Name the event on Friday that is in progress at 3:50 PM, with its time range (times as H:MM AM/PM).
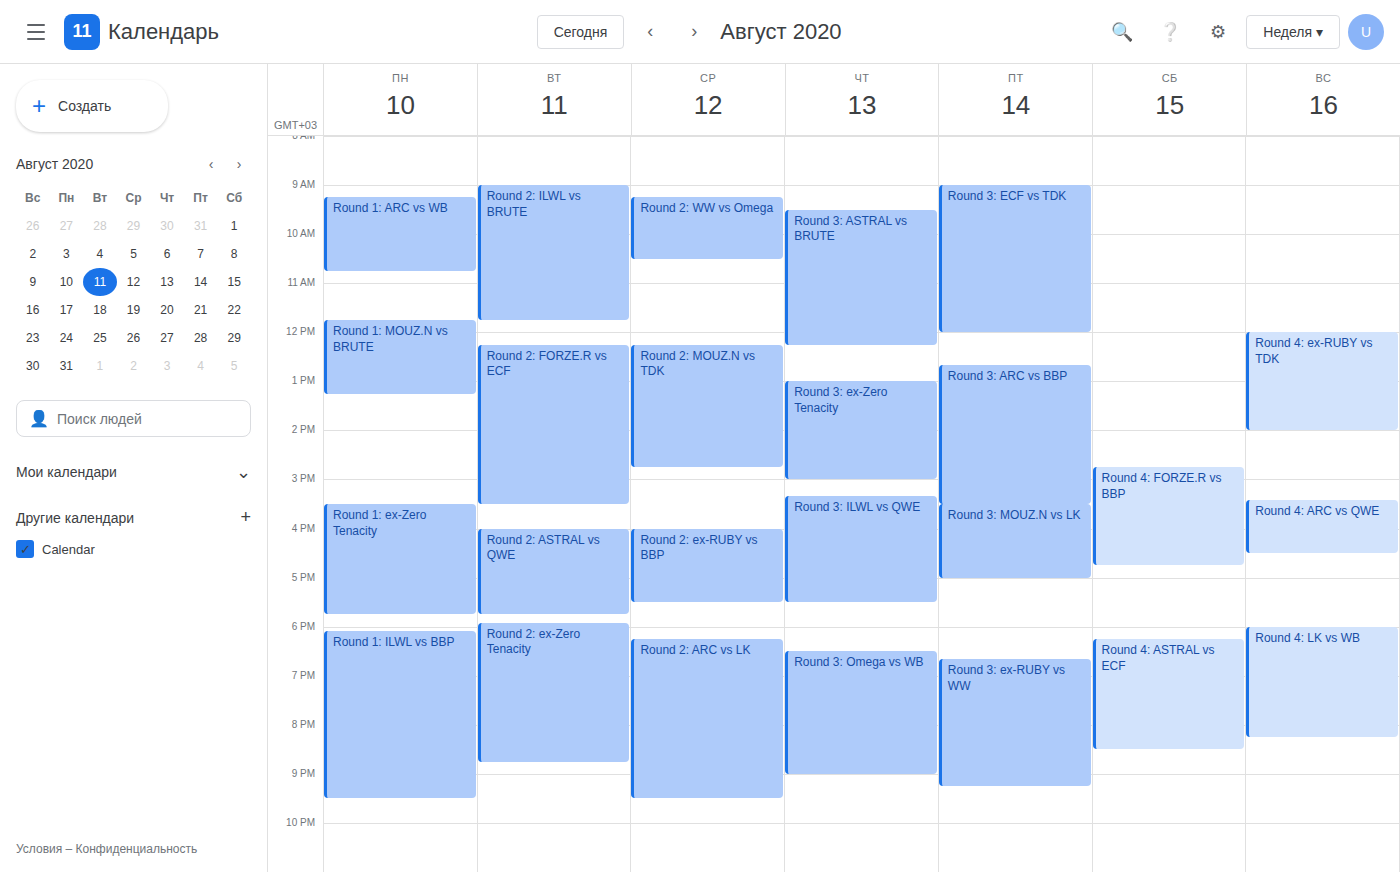
"Round 3: MOUZ.N vs LK", 3:30 PM to 5:00 PM